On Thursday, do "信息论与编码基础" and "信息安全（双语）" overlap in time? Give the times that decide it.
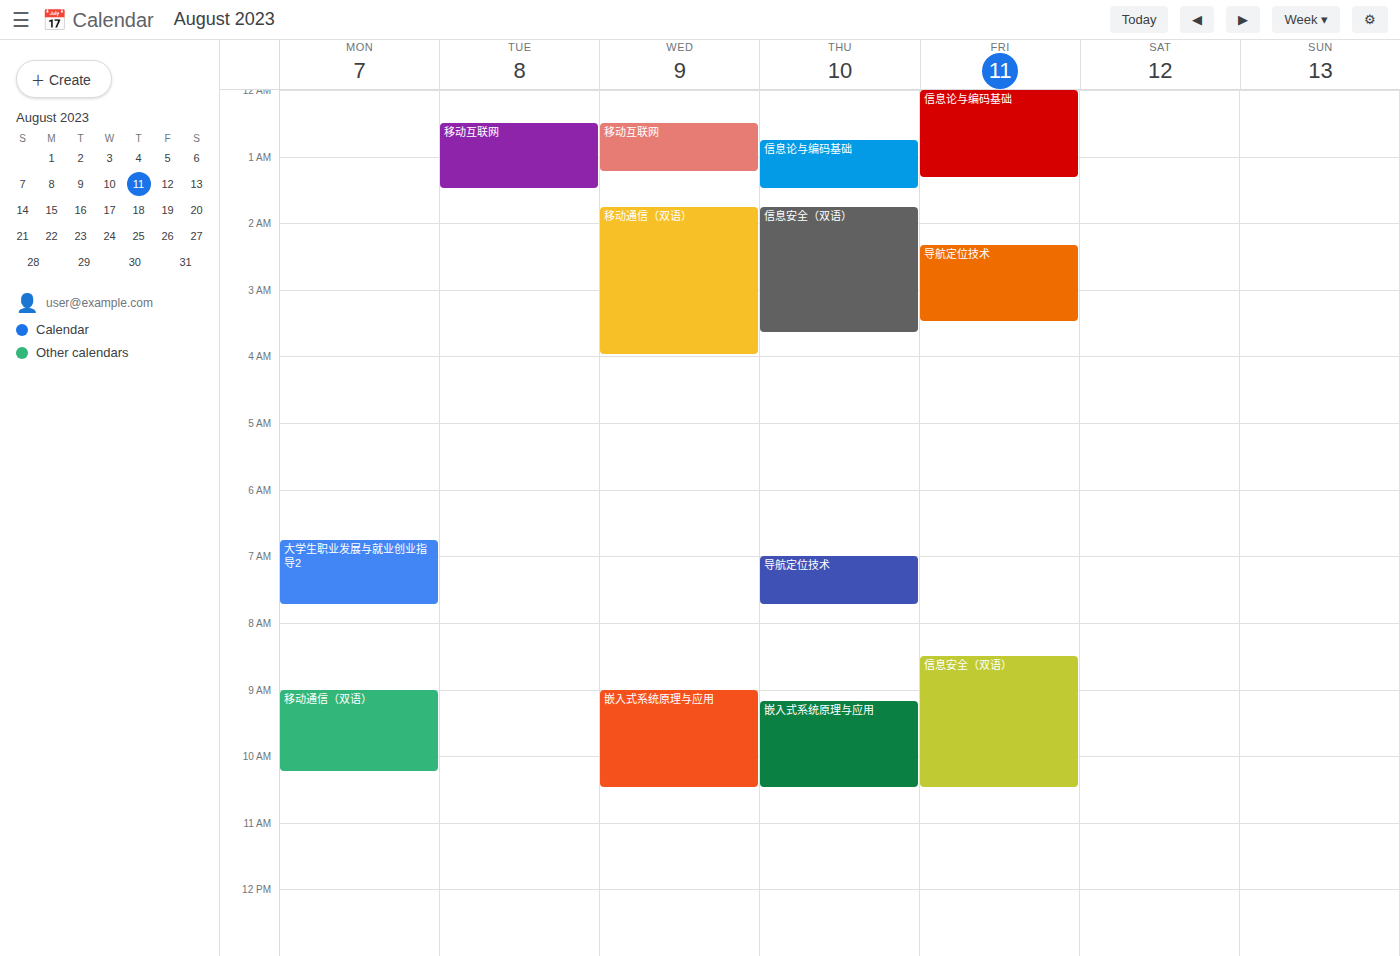
"信息论与编码基础" ends at 1:30 AM and "信息安全（双语）" starts at 1:45 AM -- no overlap.